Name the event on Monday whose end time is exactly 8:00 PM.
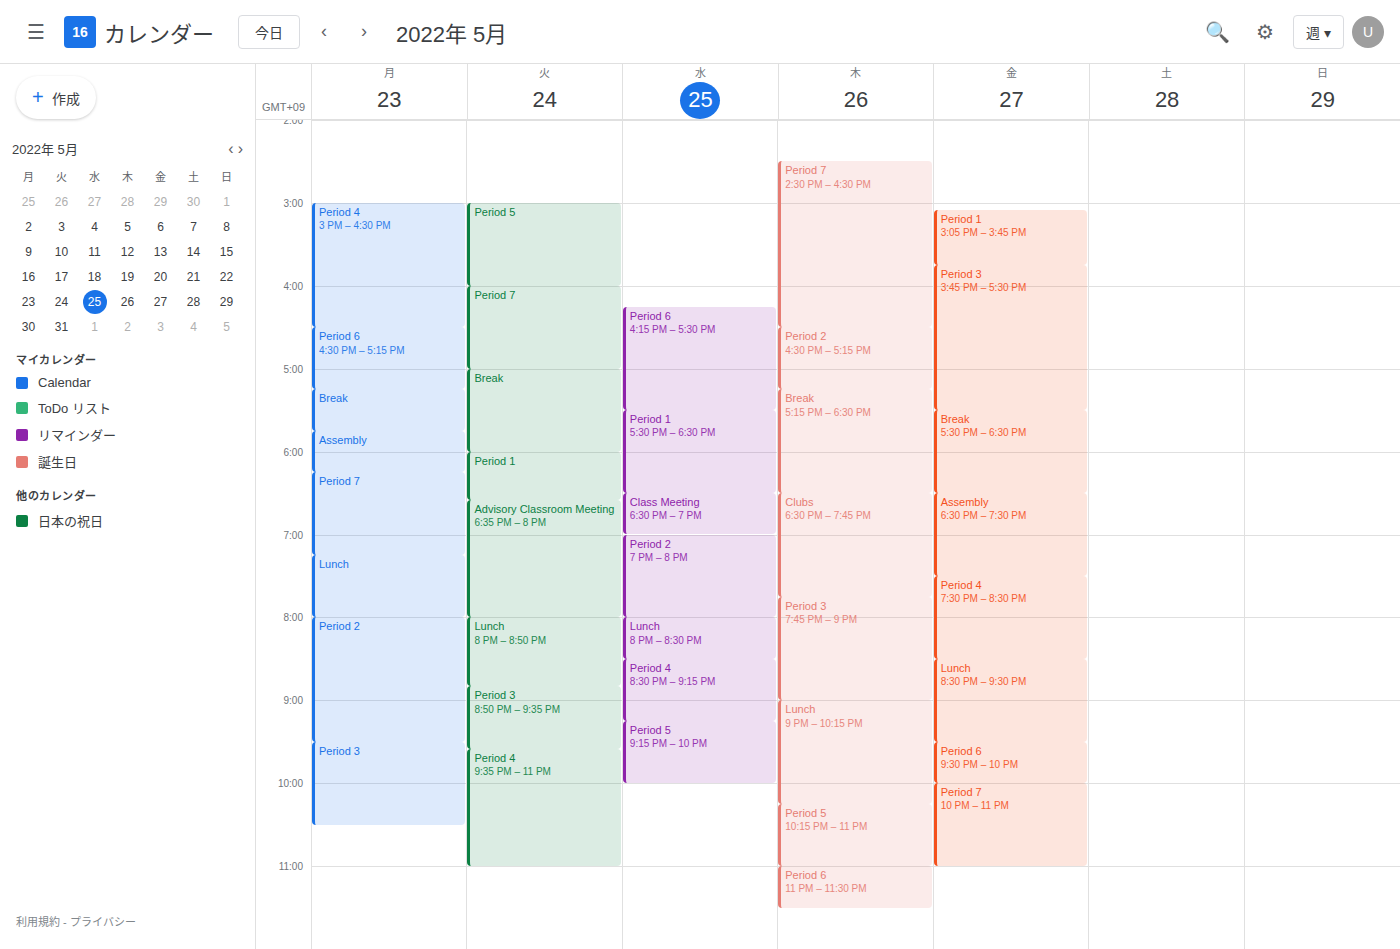
"Lunch"